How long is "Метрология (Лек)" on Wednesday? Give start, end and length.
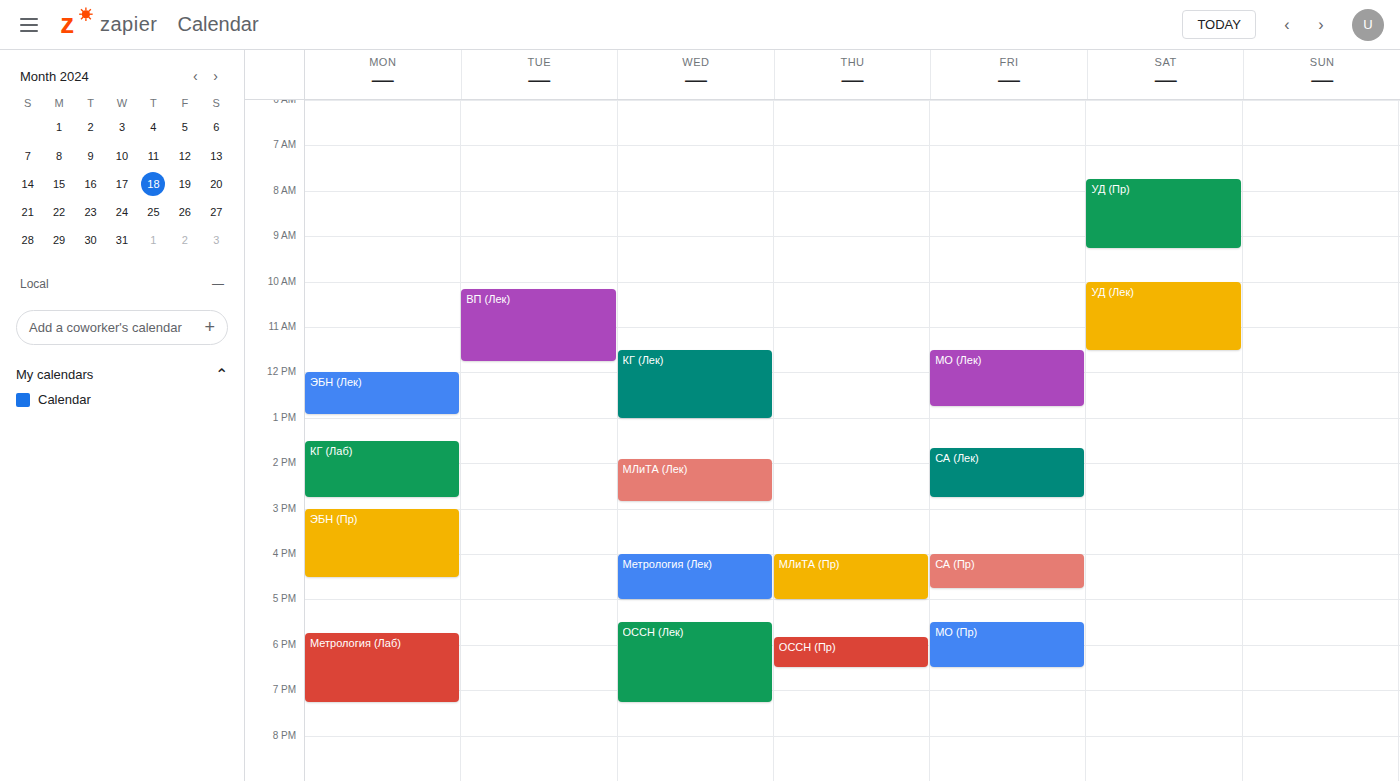
4:00 PM to 5:00 PM, 1 hour